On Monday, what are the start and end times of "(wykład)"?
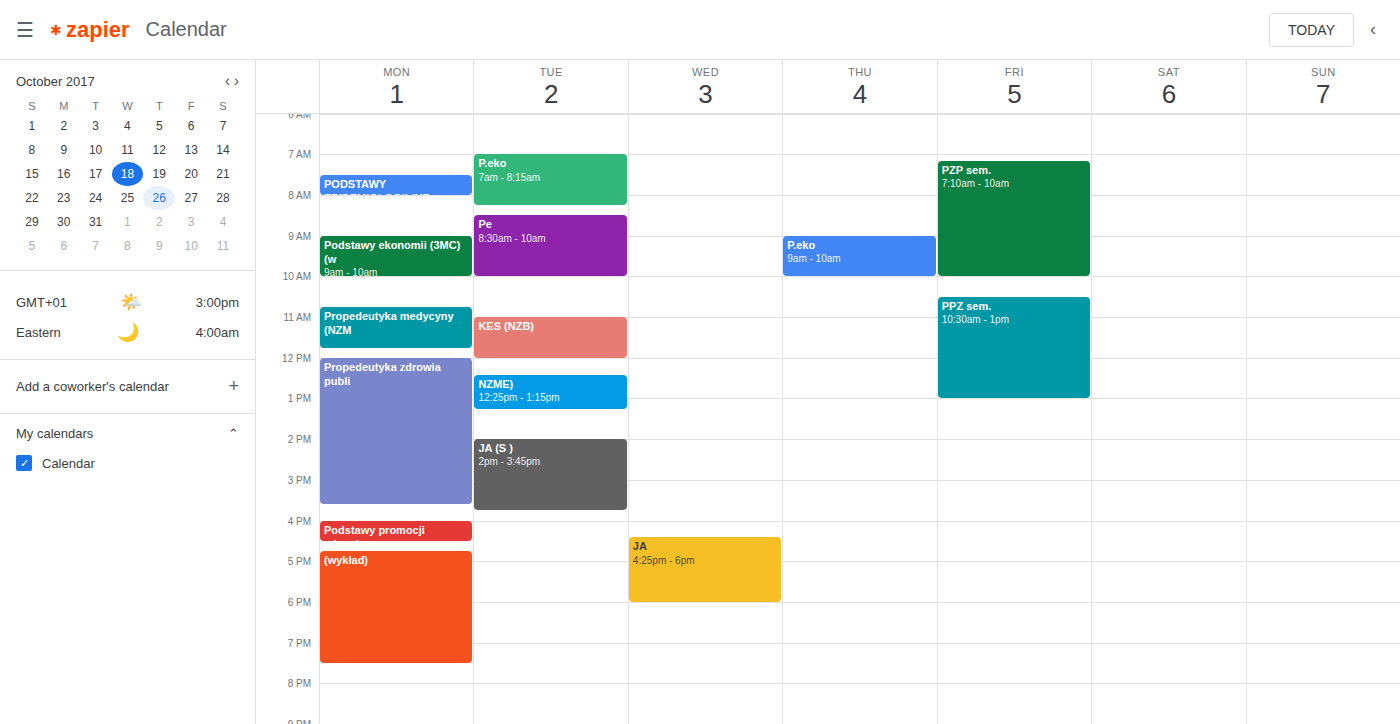
4:45 PM to 7:30 PM